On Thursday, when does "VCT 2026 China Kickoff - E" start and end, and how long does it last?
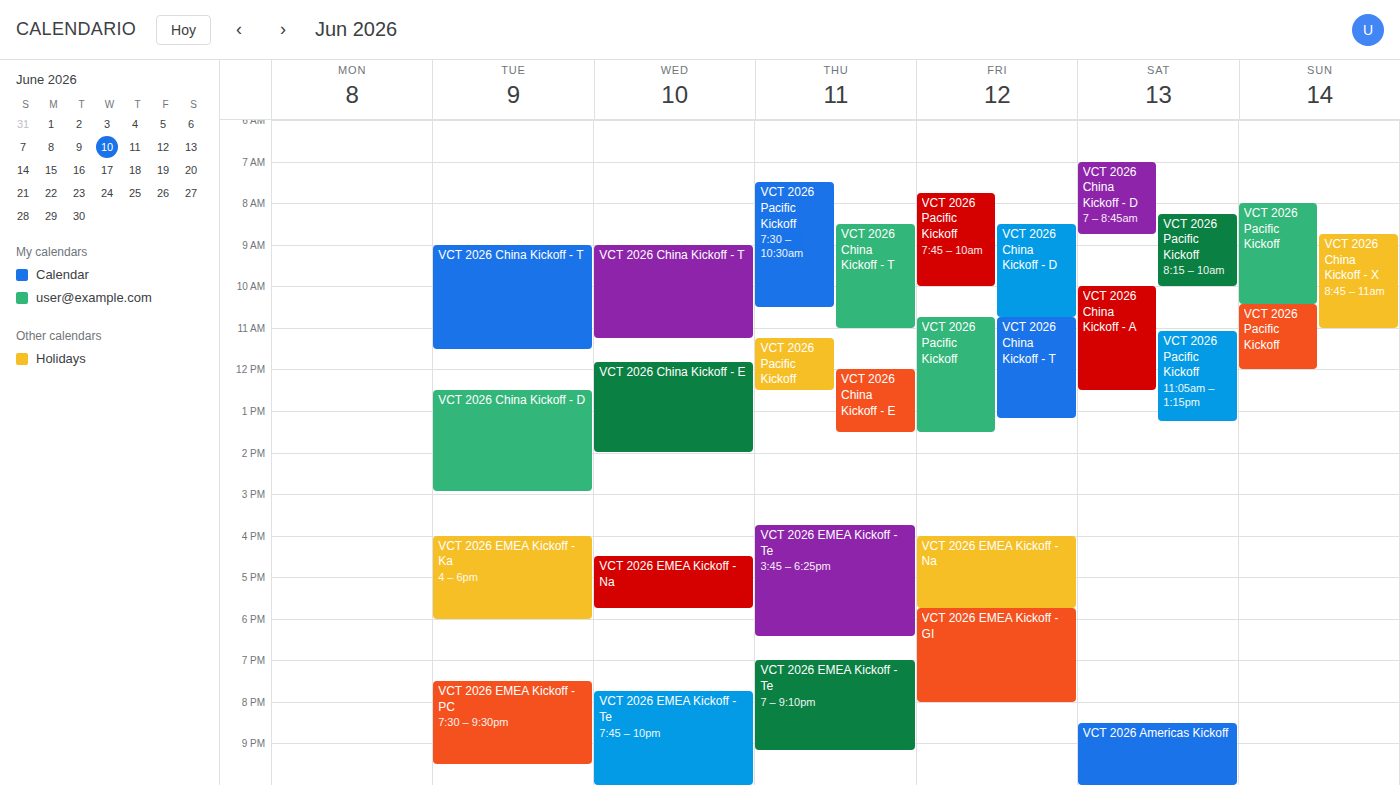
12:00 PM to 1:30 PM, 1 hour 30 minutes